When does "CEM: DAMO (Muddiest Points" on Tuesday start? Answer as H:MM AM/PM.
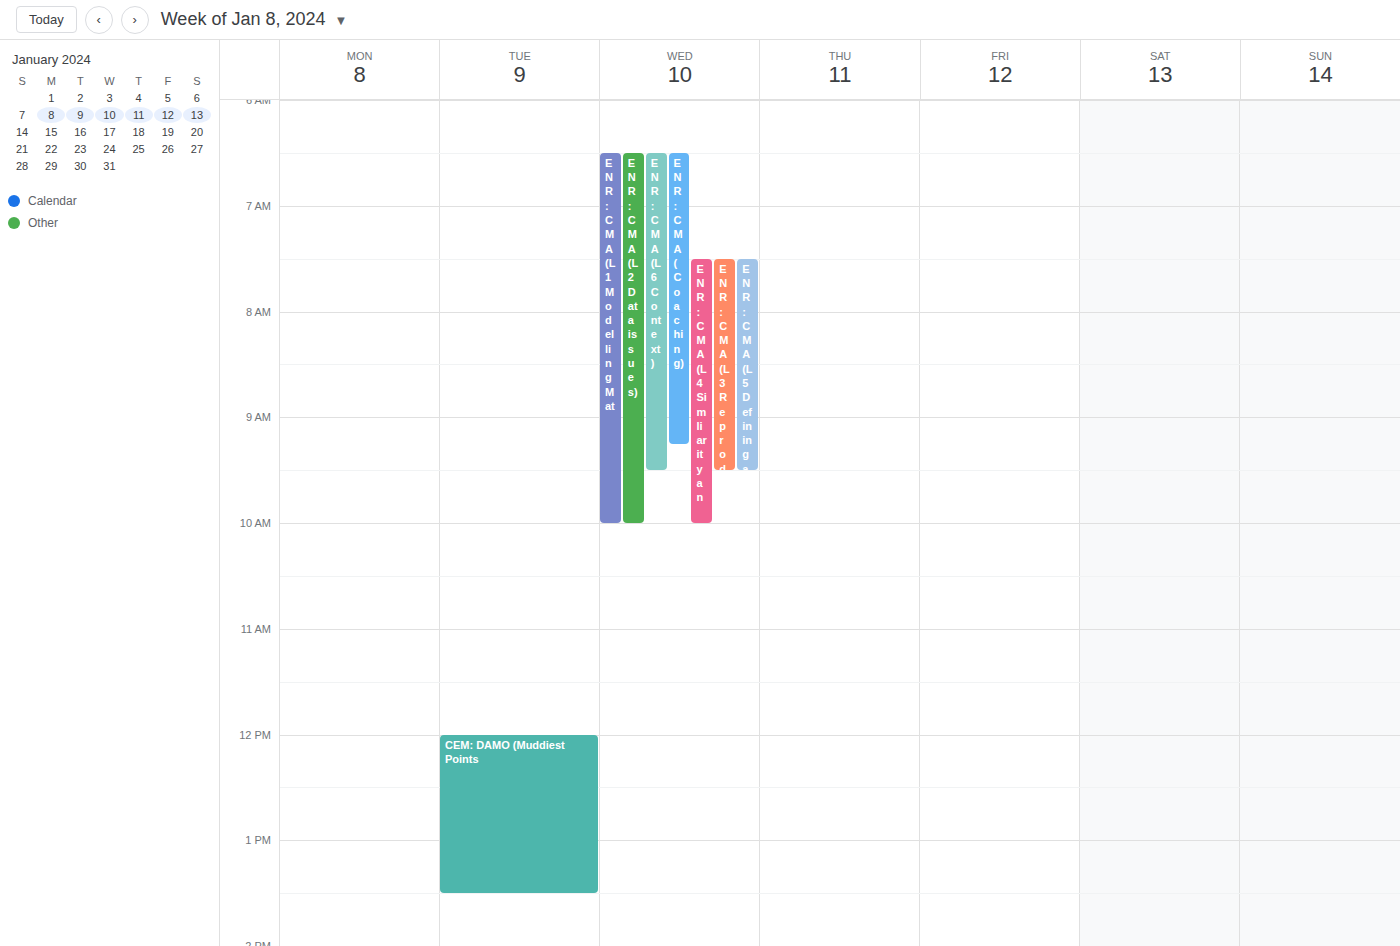
12:00 PM